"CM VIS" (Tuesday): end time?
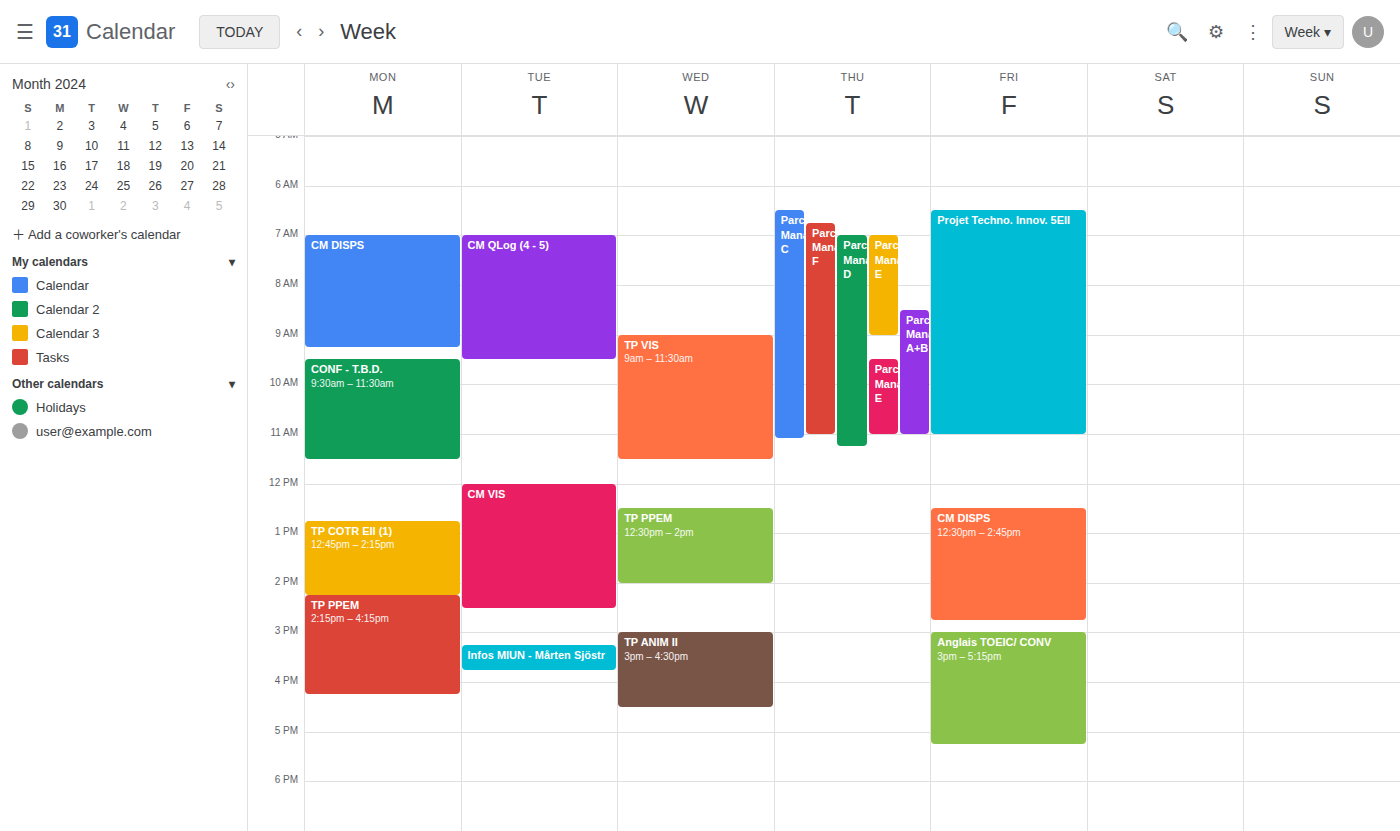
14:30